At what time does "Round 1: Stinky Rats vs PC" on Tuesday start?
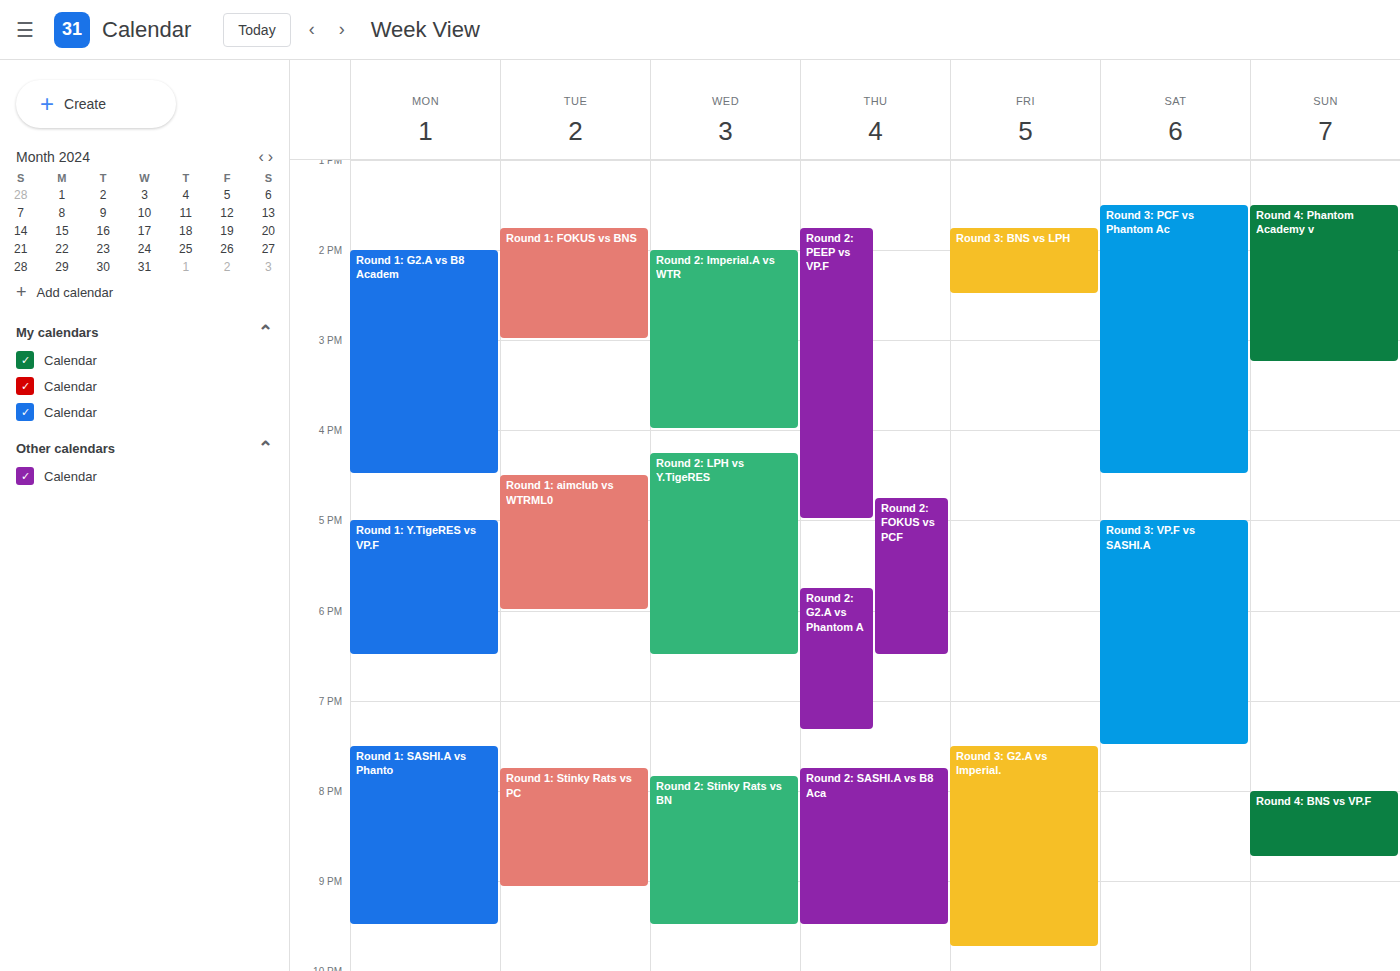
7:45 PM